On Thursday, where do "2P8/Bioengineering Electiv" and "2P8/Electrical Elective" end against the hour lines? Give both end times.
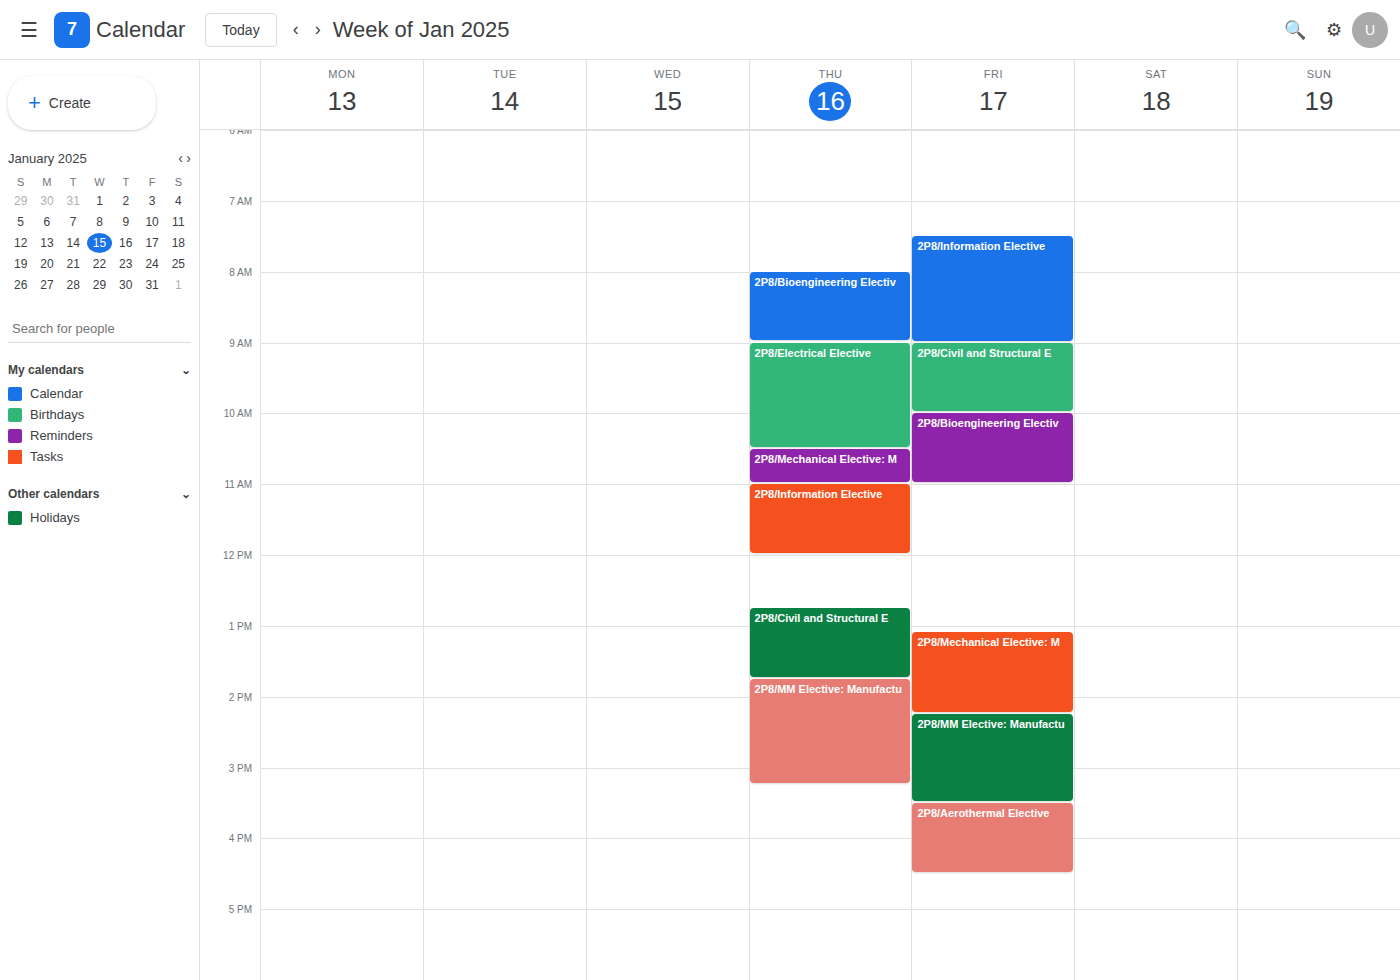
"2P8/Bioengineering Electiv": 09:00, exactly on the 09:00 line. "2P8/Electrical Elective": 10:30, halfway between the 10:00 and 11:00 lines.